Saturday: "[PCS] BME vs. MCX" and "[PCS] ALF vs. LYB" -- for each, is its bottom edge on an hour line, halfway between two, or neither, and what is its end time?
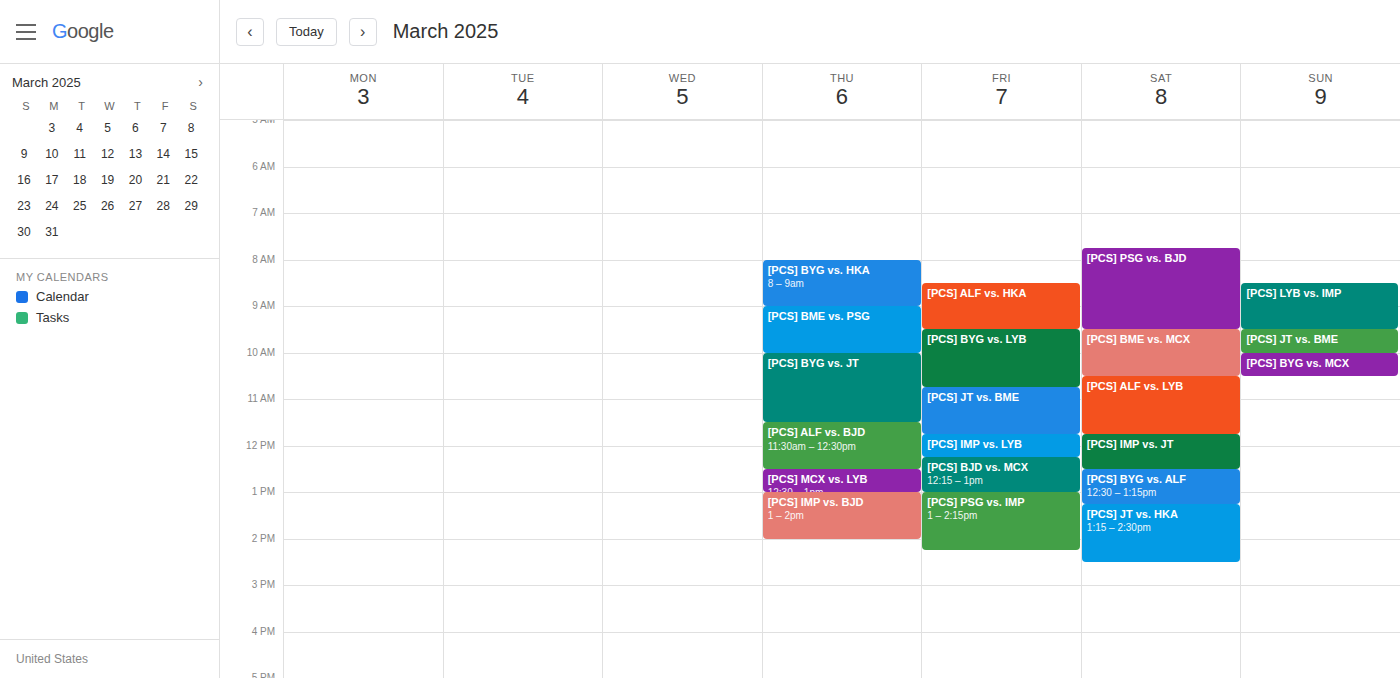
"[PCS] BME vs. MCX": 10:30 AM, halfway between the 10 AM and 11 AM lines. "[PCS] ALF vs. LYB": 11:45 AM, neither: three quarters of the way from the 11 AM line to the 12 PM line.